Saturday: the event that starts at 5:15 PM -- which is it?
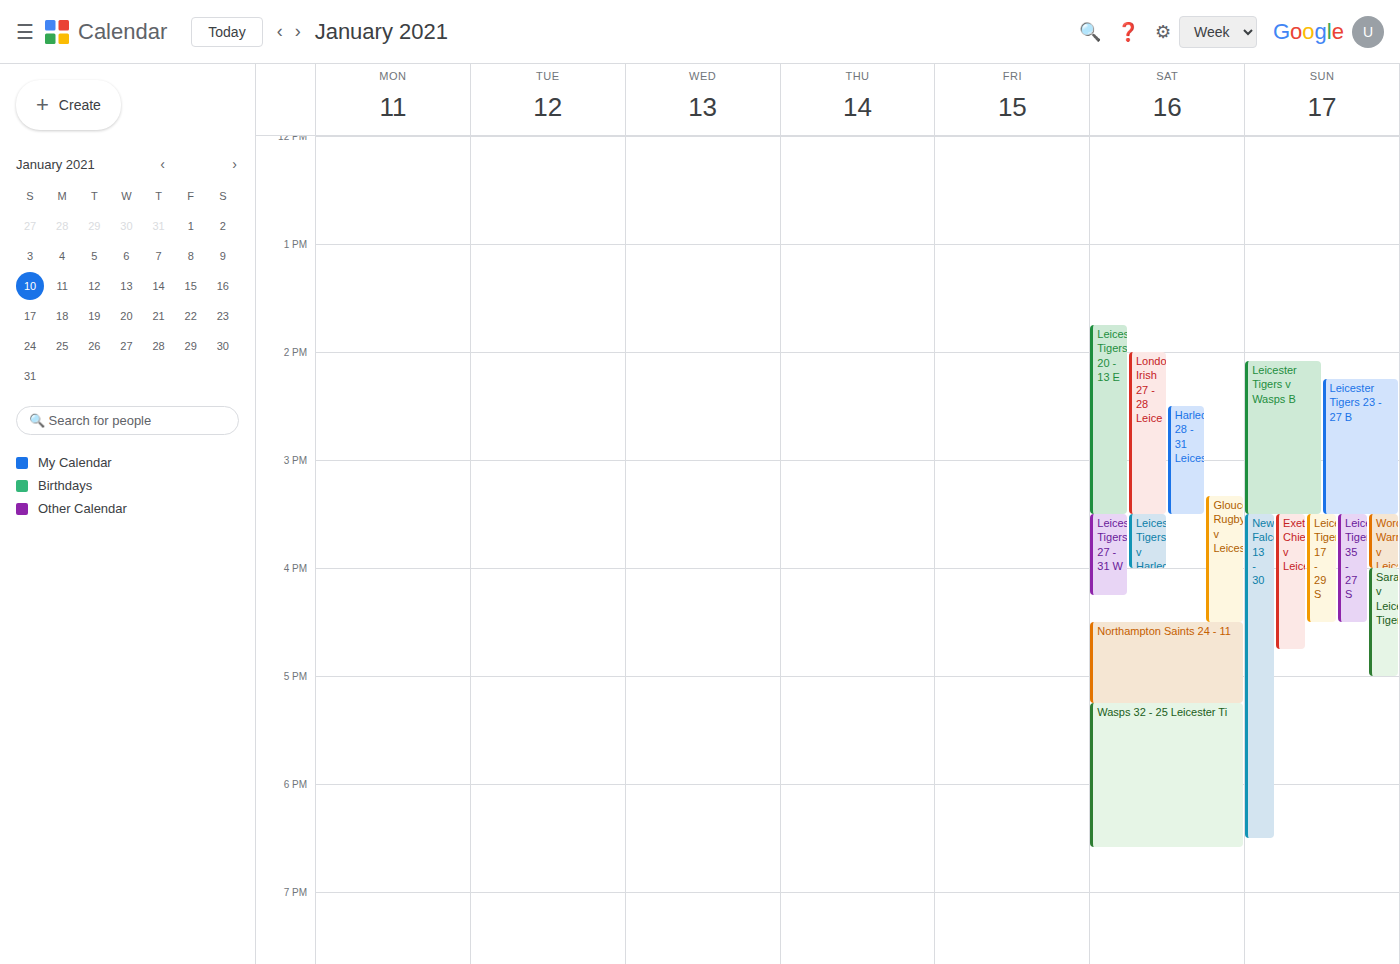
"Wasps 32 - 25 Leicester Ti"